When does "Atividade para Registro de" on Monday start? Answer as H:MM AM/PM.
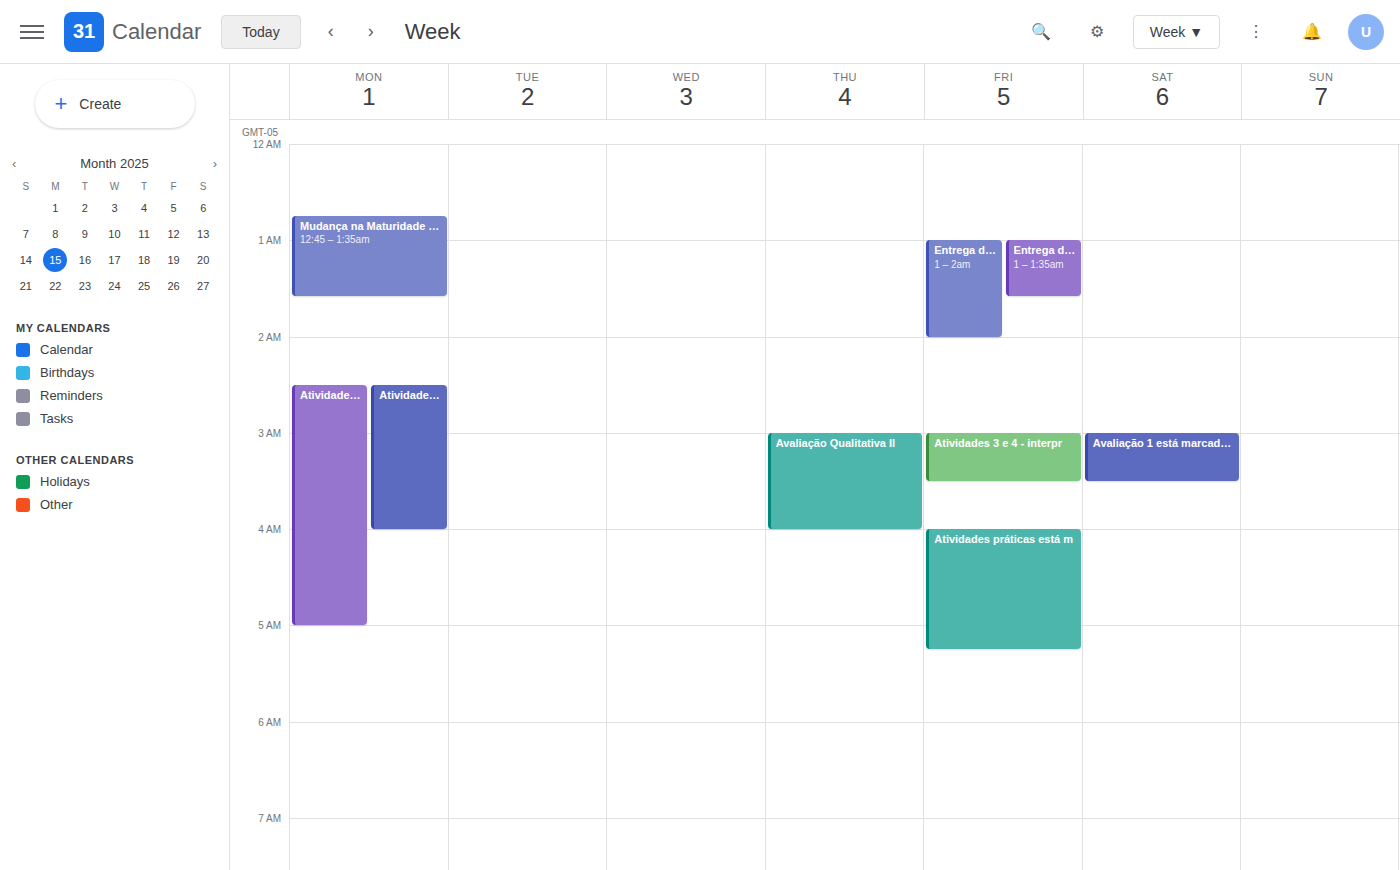
2:30 AM